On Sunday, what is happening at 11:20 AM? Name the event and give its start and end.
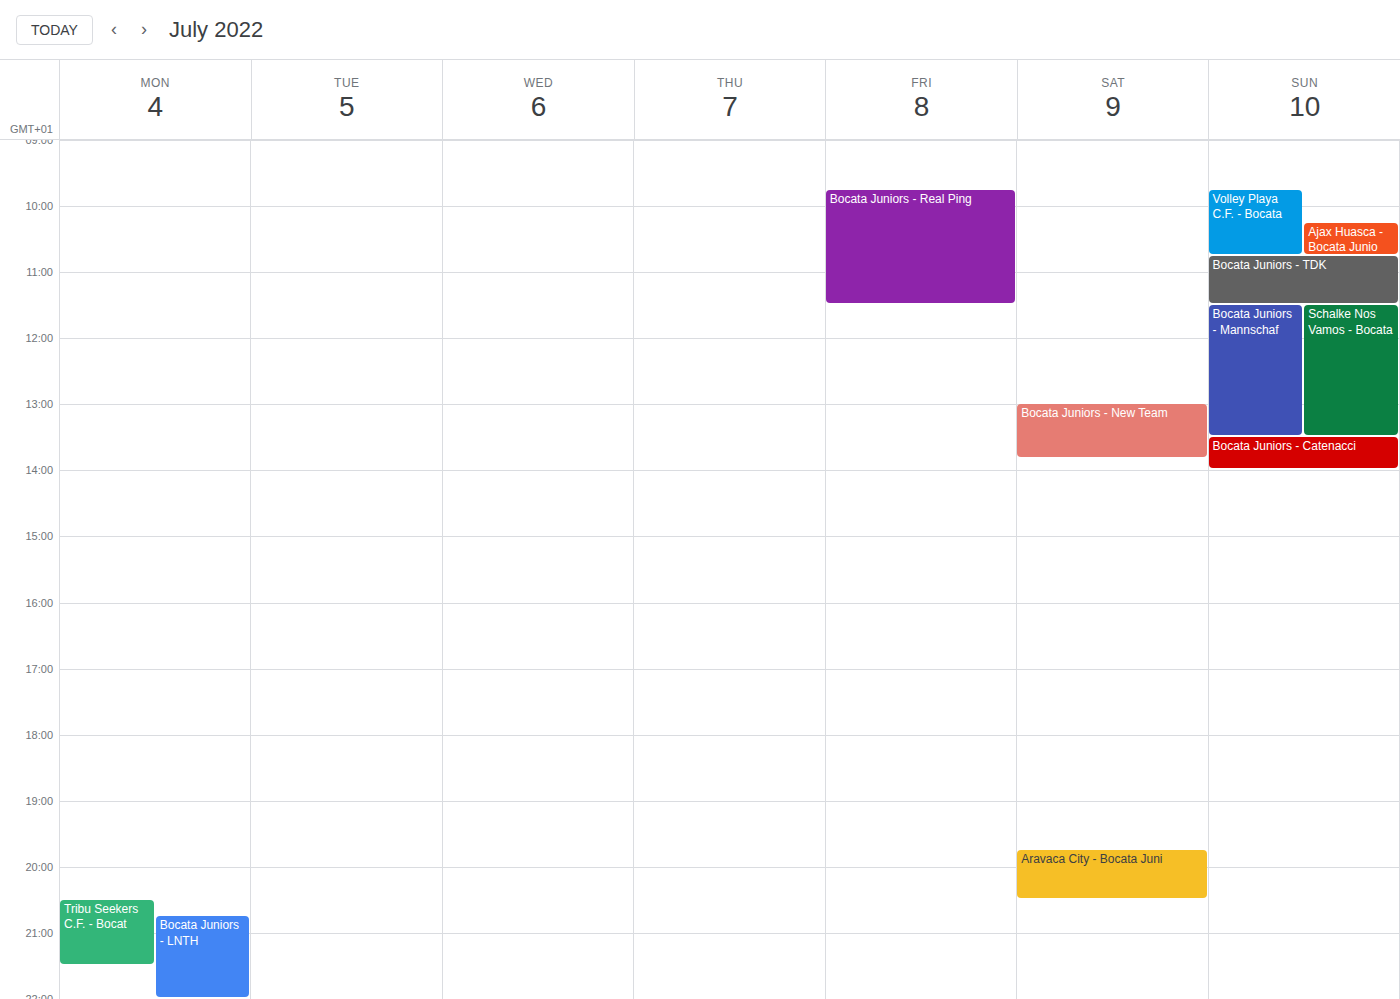
"Bocata Juniors - TDK", 10:45 AM to 11:30 AM